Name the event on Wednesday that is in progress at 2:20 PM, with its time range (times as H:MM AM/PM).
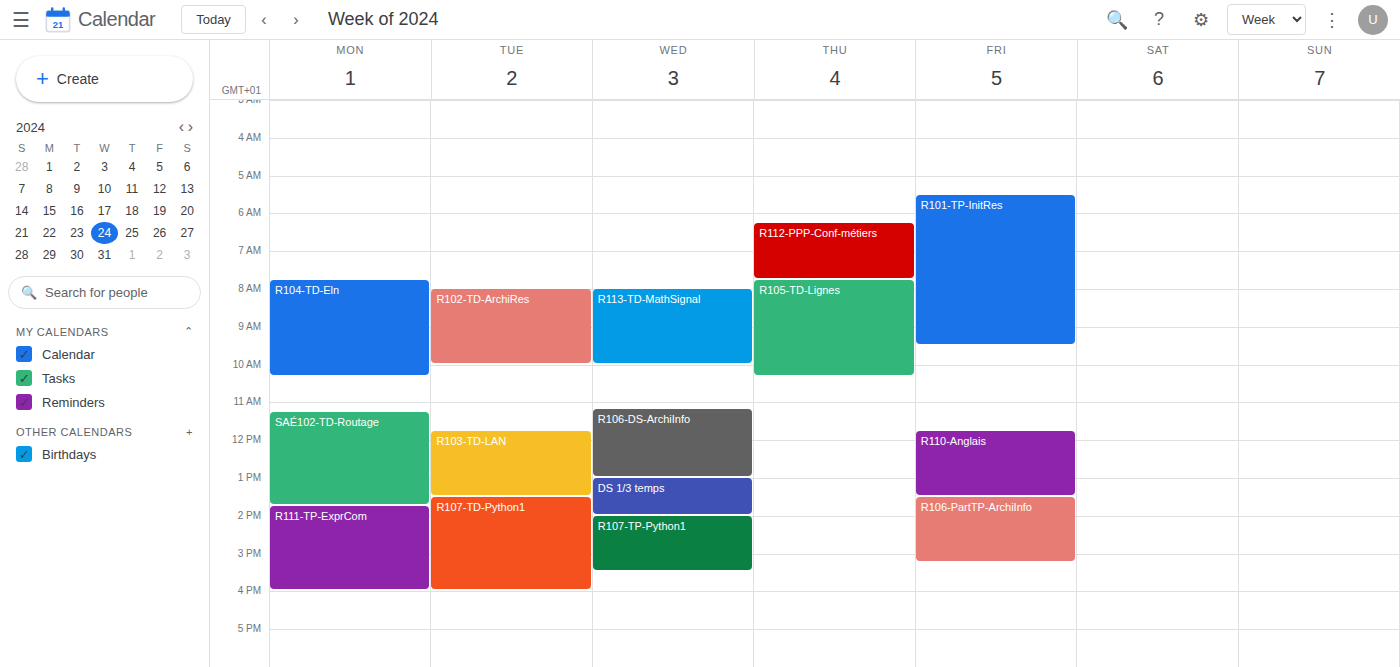
"R107-TP-Python1", 2:00 PM to 3:30 PM